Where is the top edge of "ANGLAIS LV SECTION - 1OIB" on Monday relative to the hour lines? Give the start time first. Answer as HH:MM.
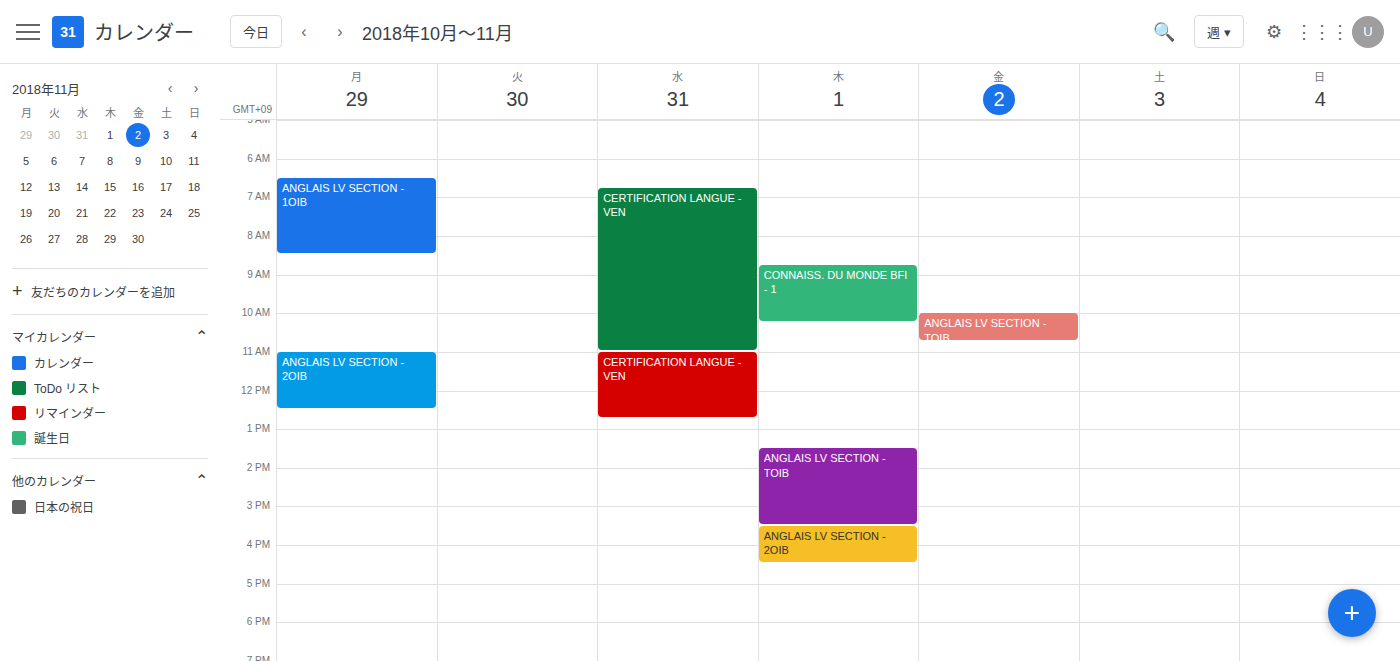
06:30 -- halfway between the 06:00 and 07:00 lines.